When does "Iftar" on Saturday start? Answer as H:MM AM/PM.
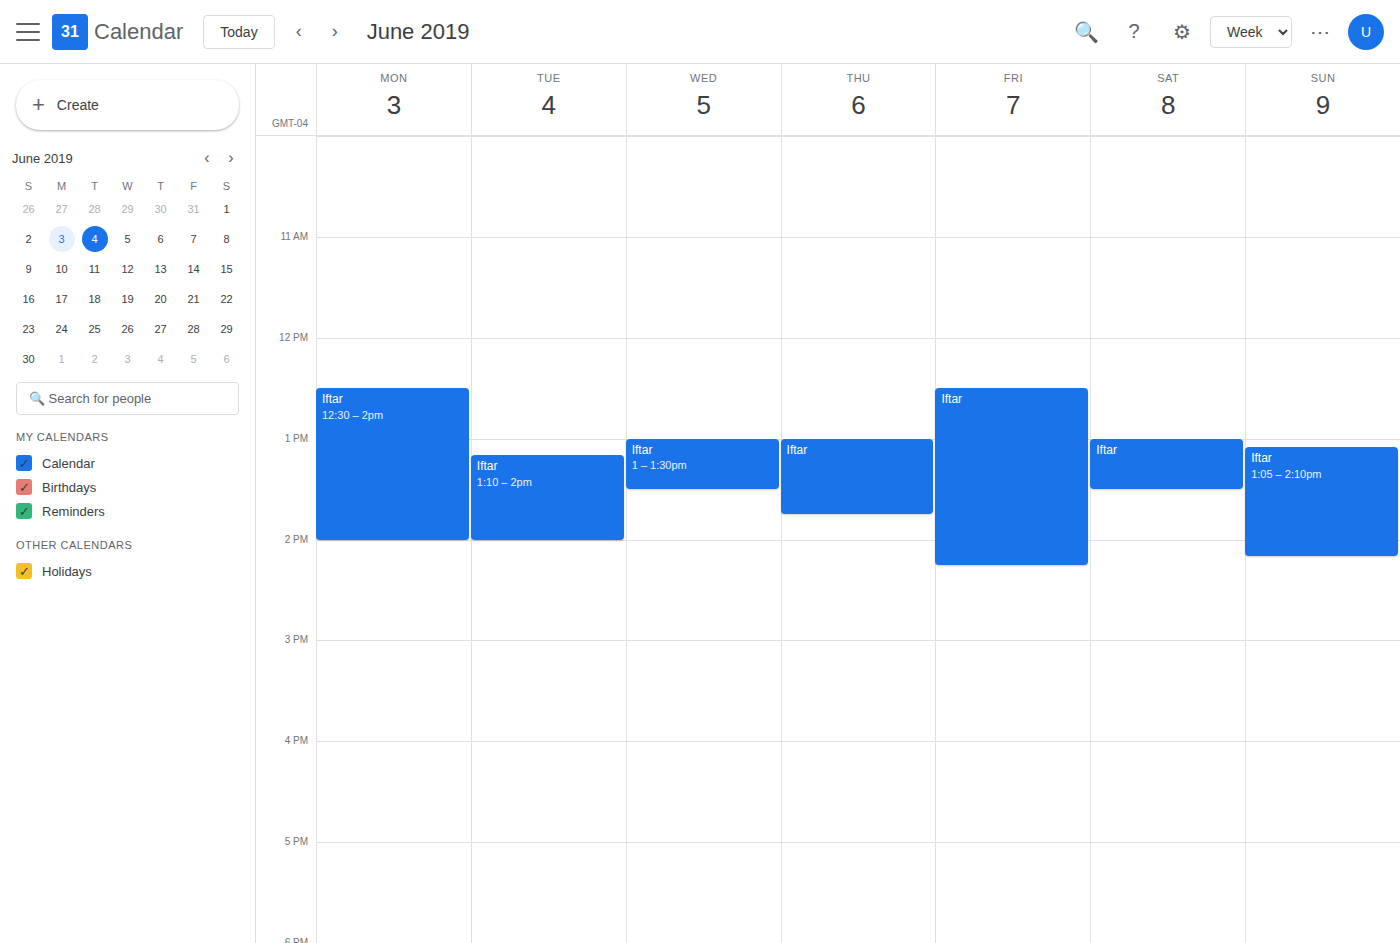
1:00 PM